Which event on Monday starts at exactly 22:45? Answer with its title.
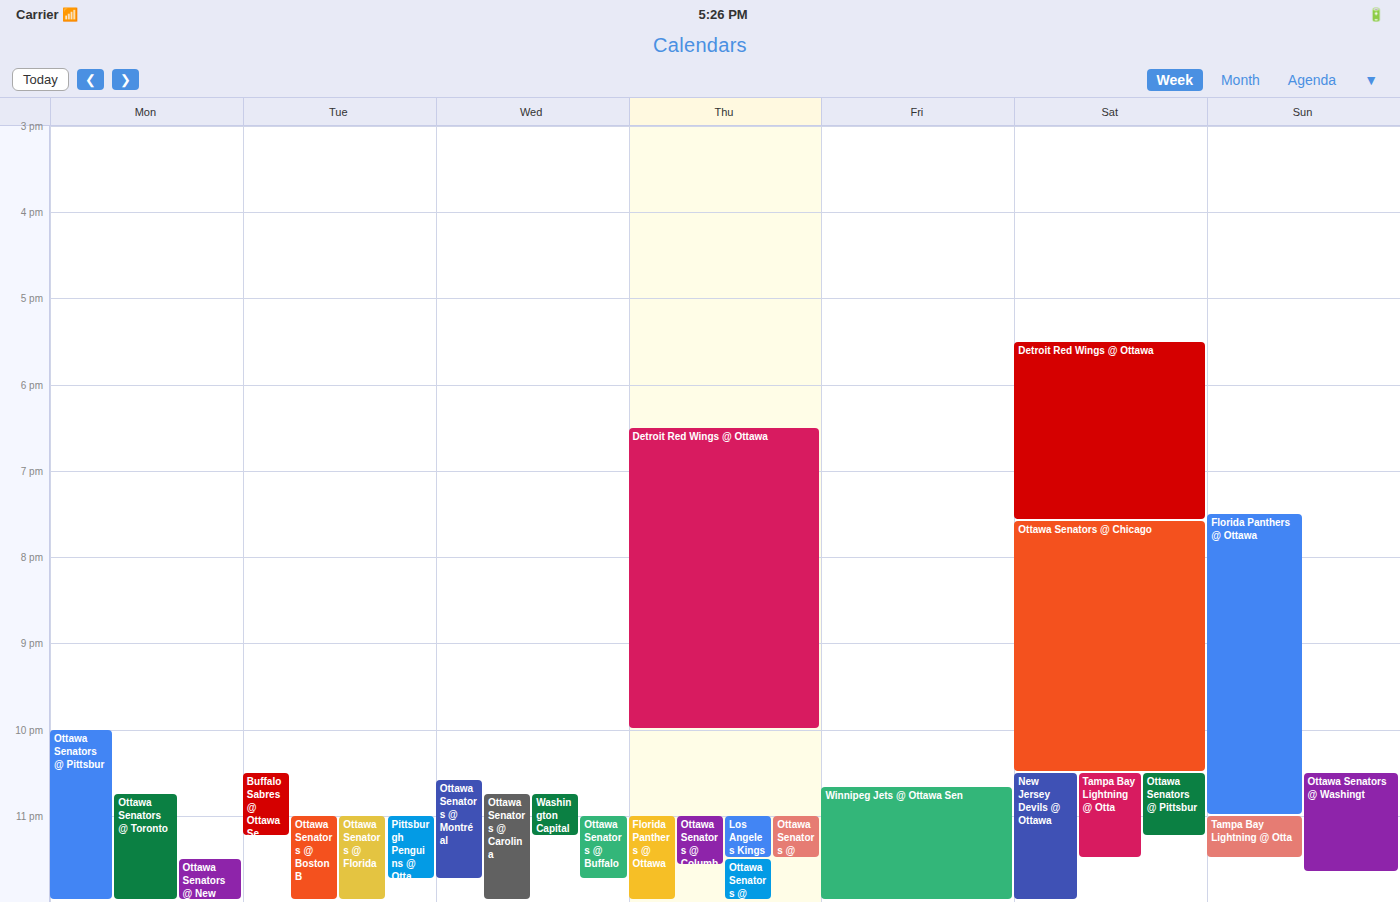
"Ottawa Senators @ Toronto"